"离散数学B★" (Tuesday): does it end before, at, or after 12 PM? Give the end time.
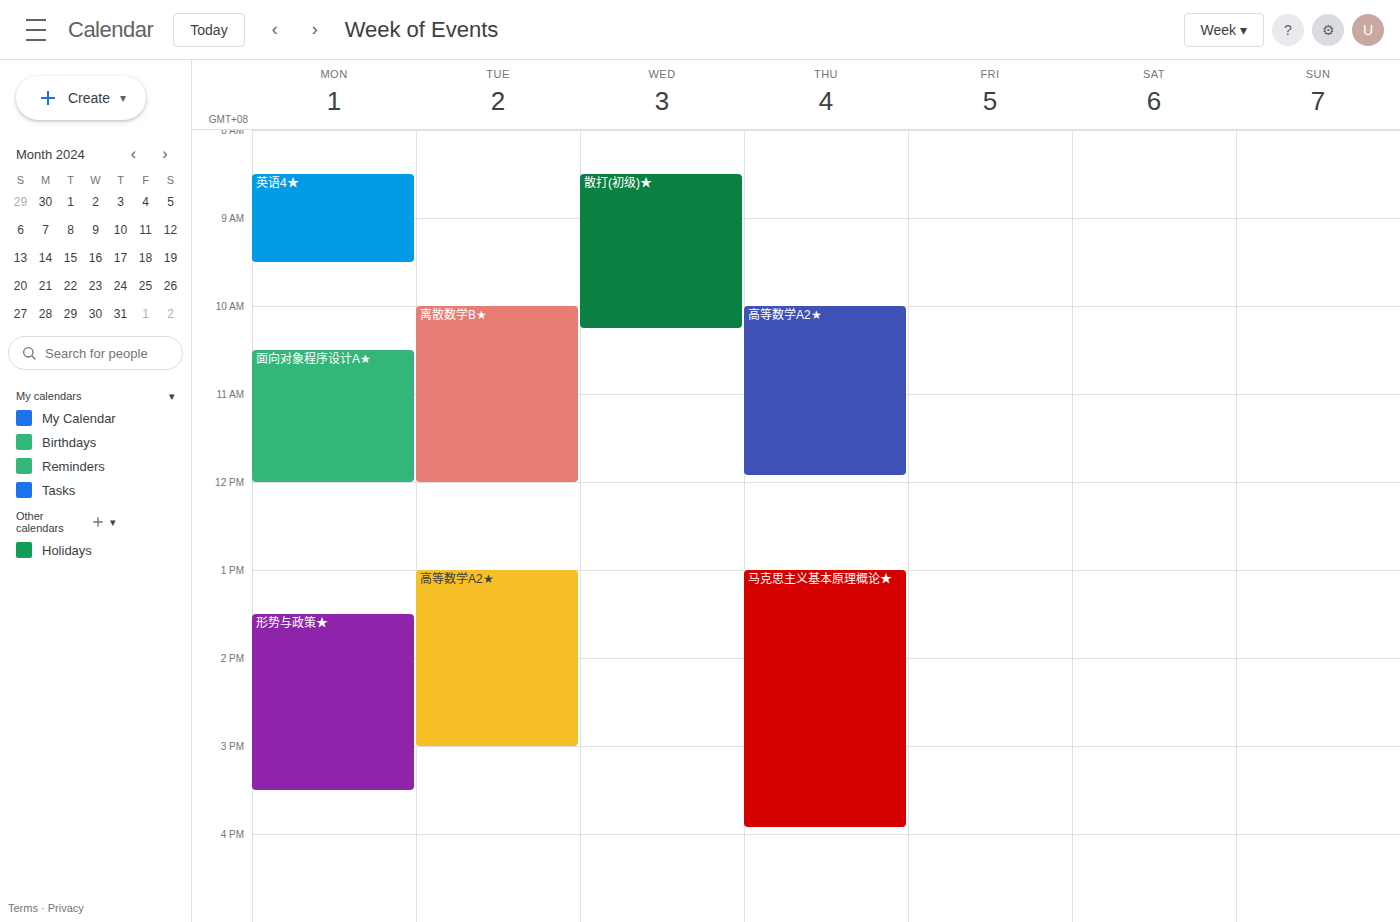
12:00 PM -- exactly at 12 PM, on the 12 PM line.